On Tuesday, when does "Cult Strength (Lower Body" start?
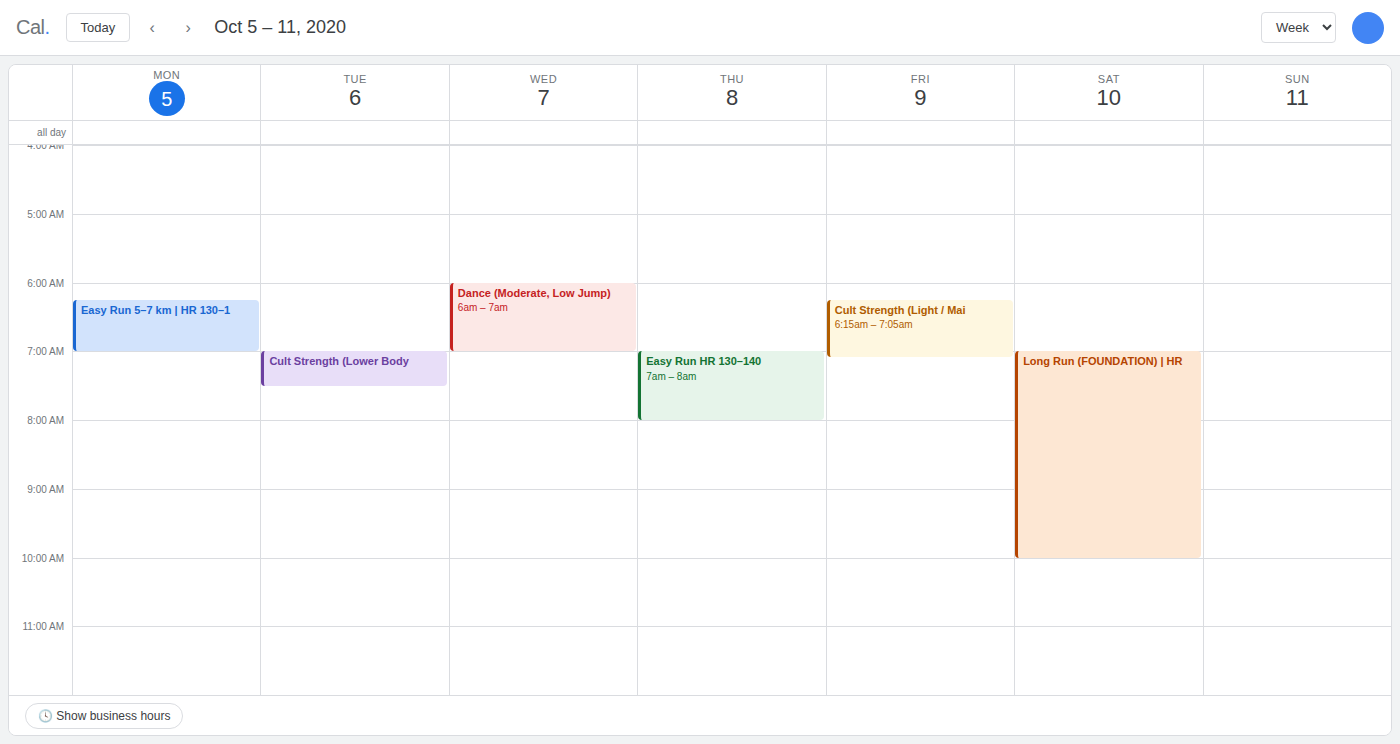
7:00 AM